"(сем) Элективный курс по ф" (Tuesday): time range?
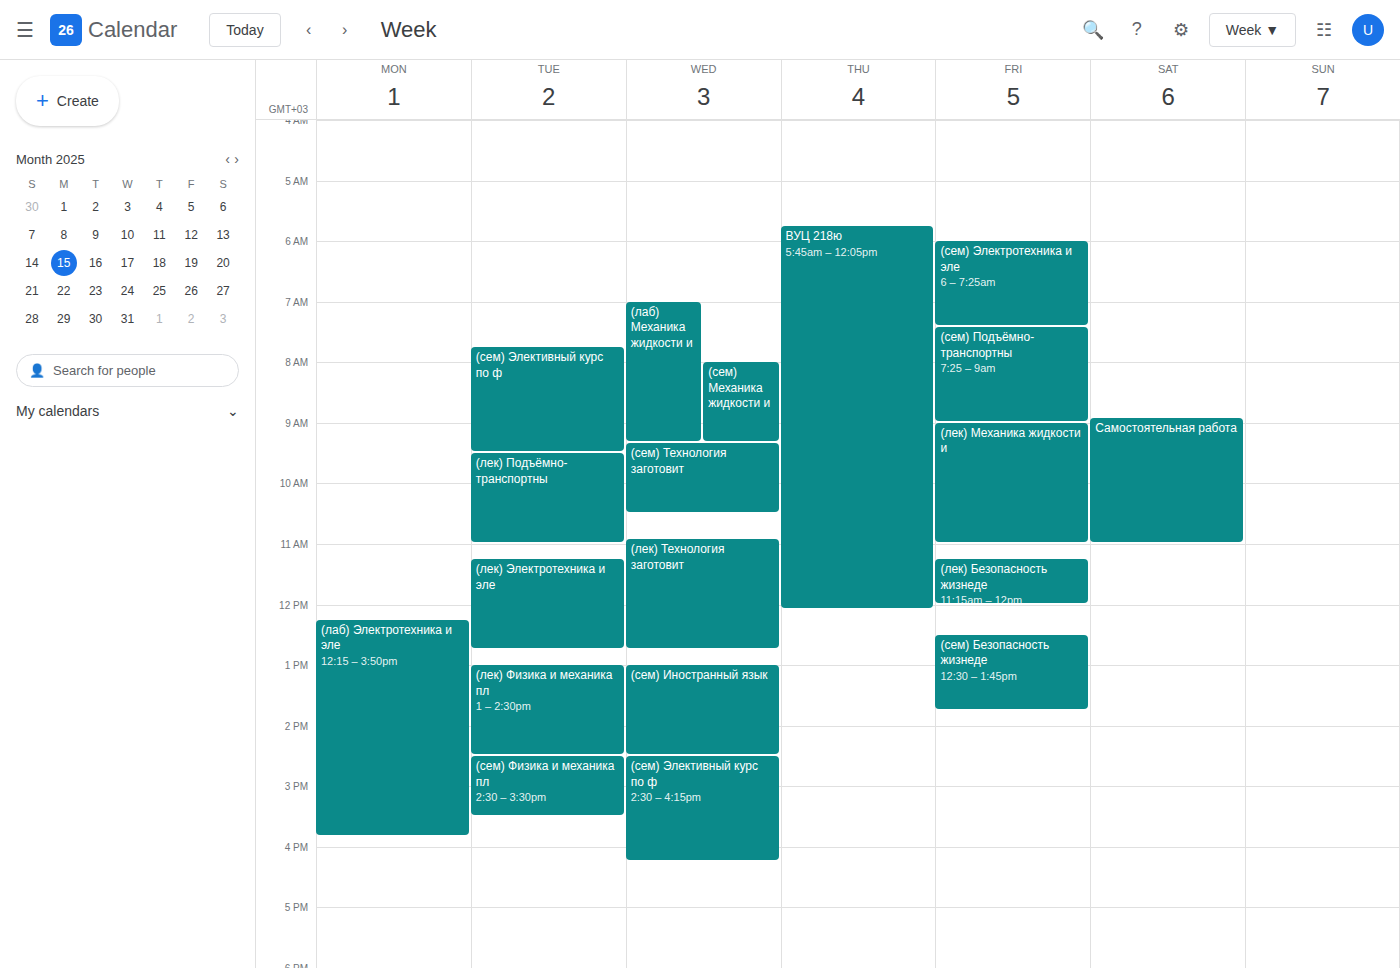
7:45 AM to 9:30 AM